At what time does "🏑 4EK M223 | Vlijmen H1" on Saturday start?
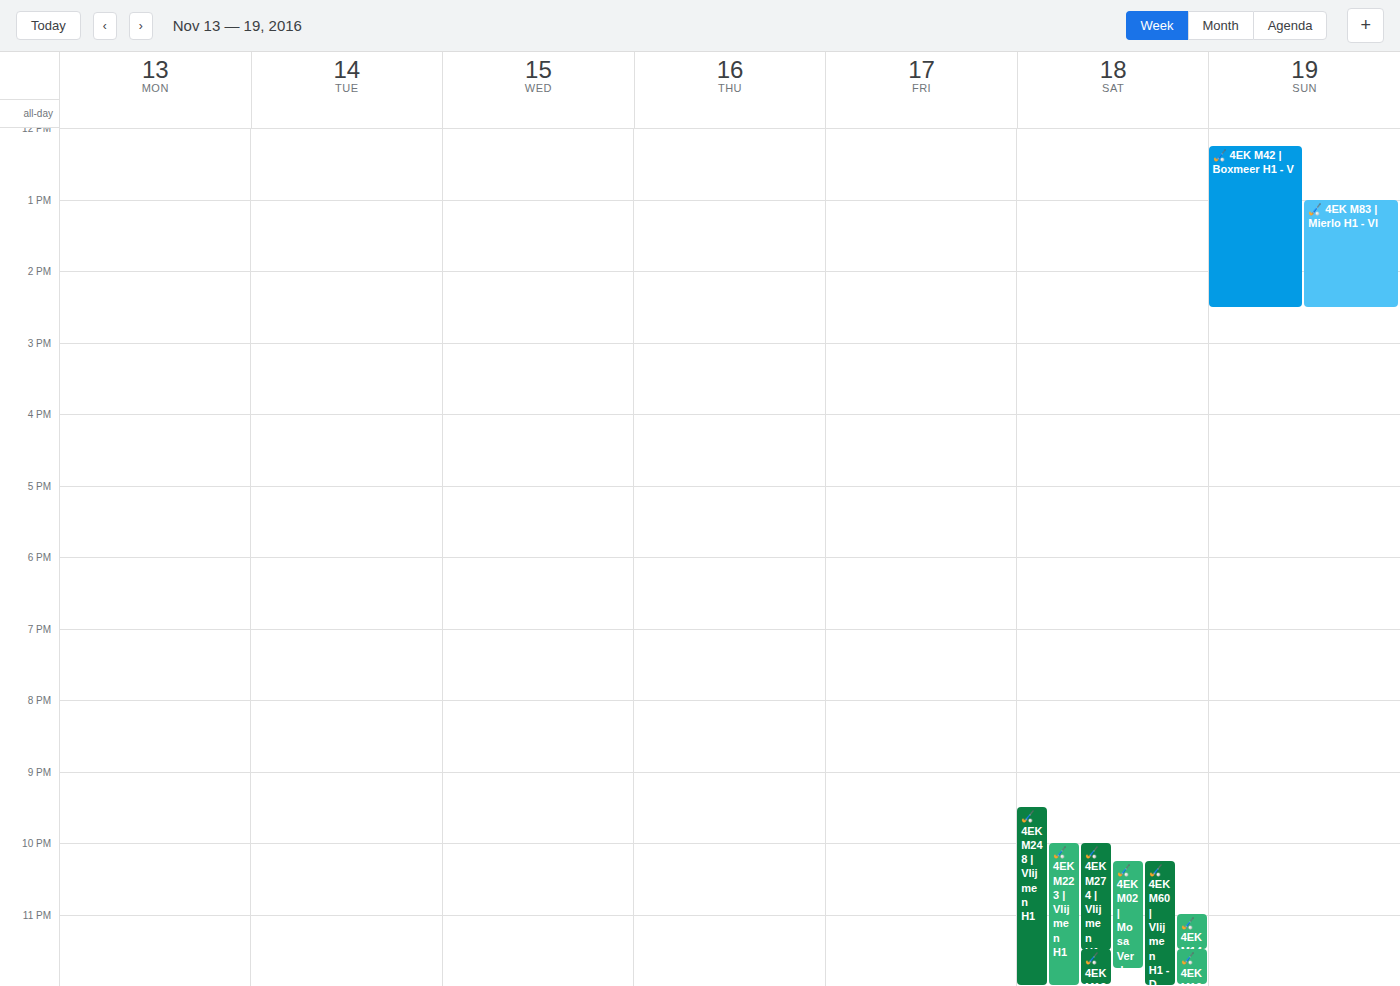
10:00 PM